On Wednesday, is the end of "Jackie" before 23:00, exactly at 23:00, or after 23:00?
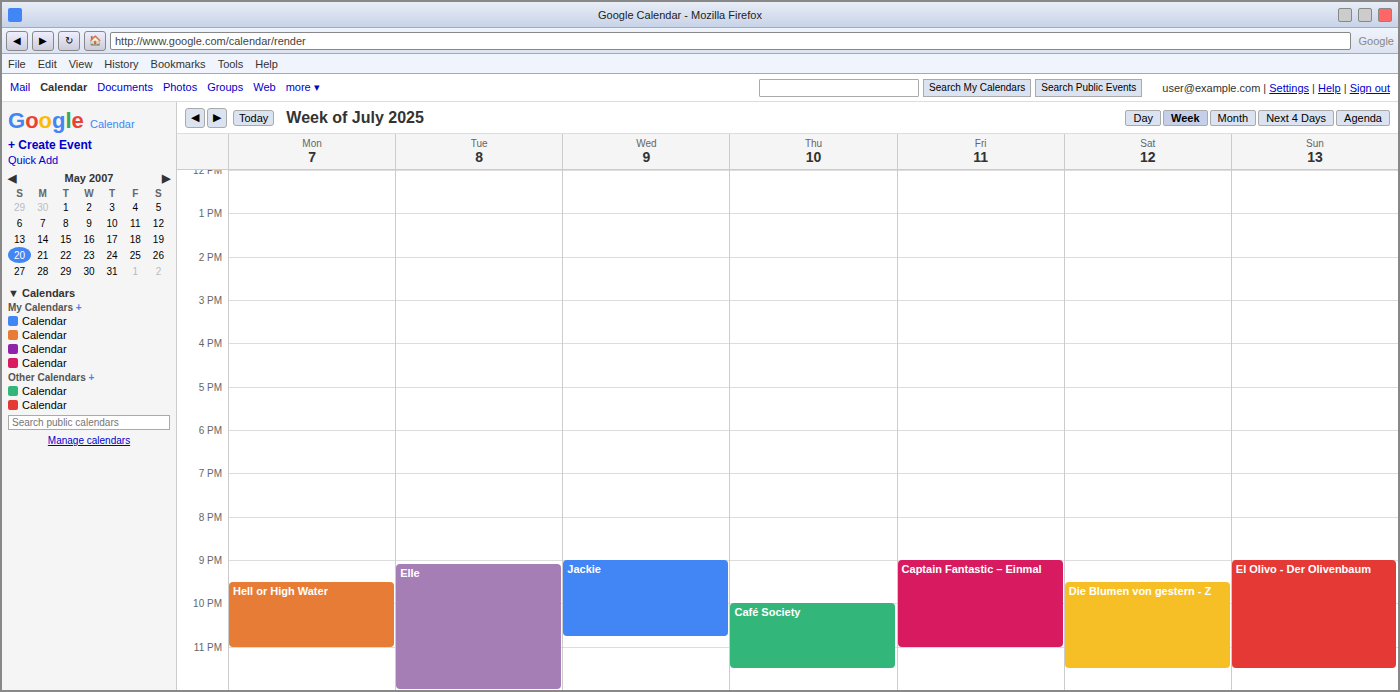
22:45 -- before 23:00, 15 minutes above the 23:00 line.